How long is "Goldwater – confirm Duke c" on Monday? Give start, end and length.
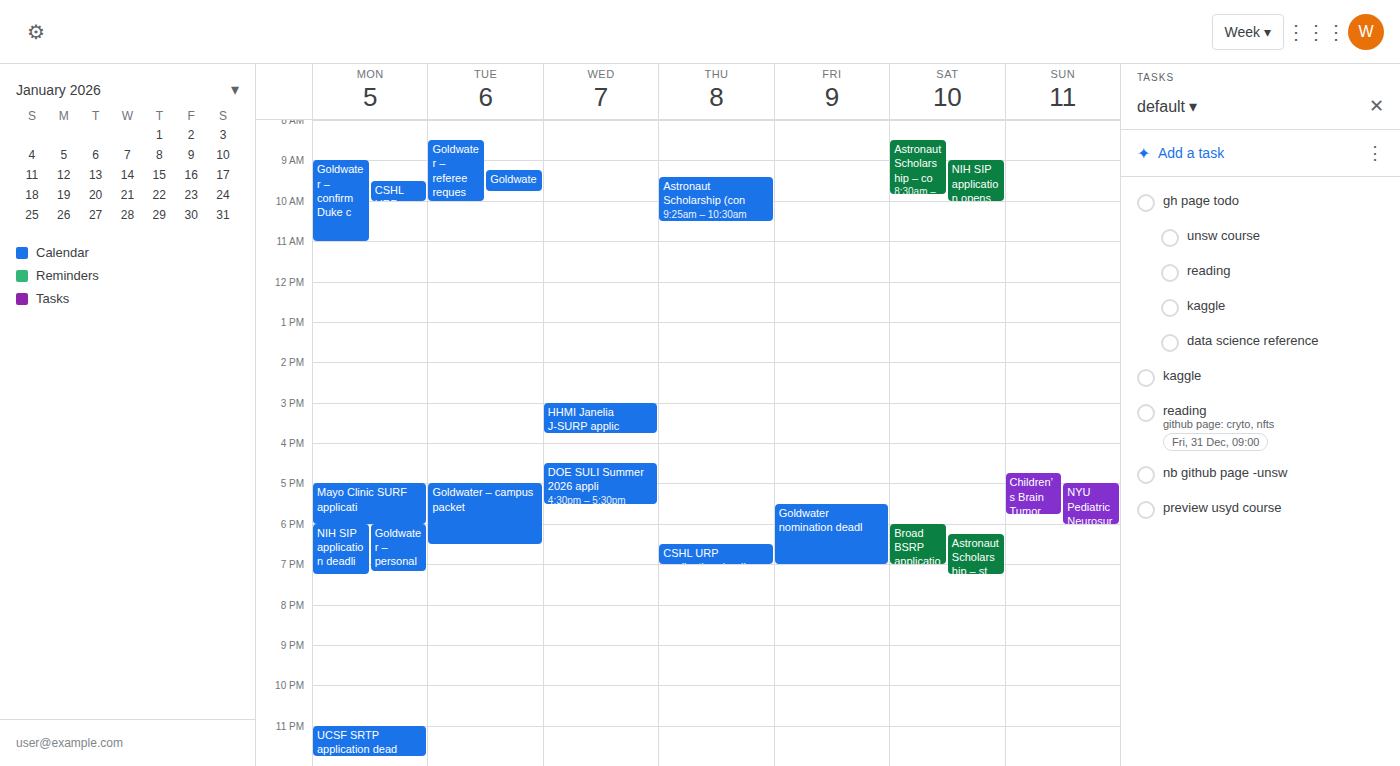
9:00 AM to 11:00 AM, 2 hours